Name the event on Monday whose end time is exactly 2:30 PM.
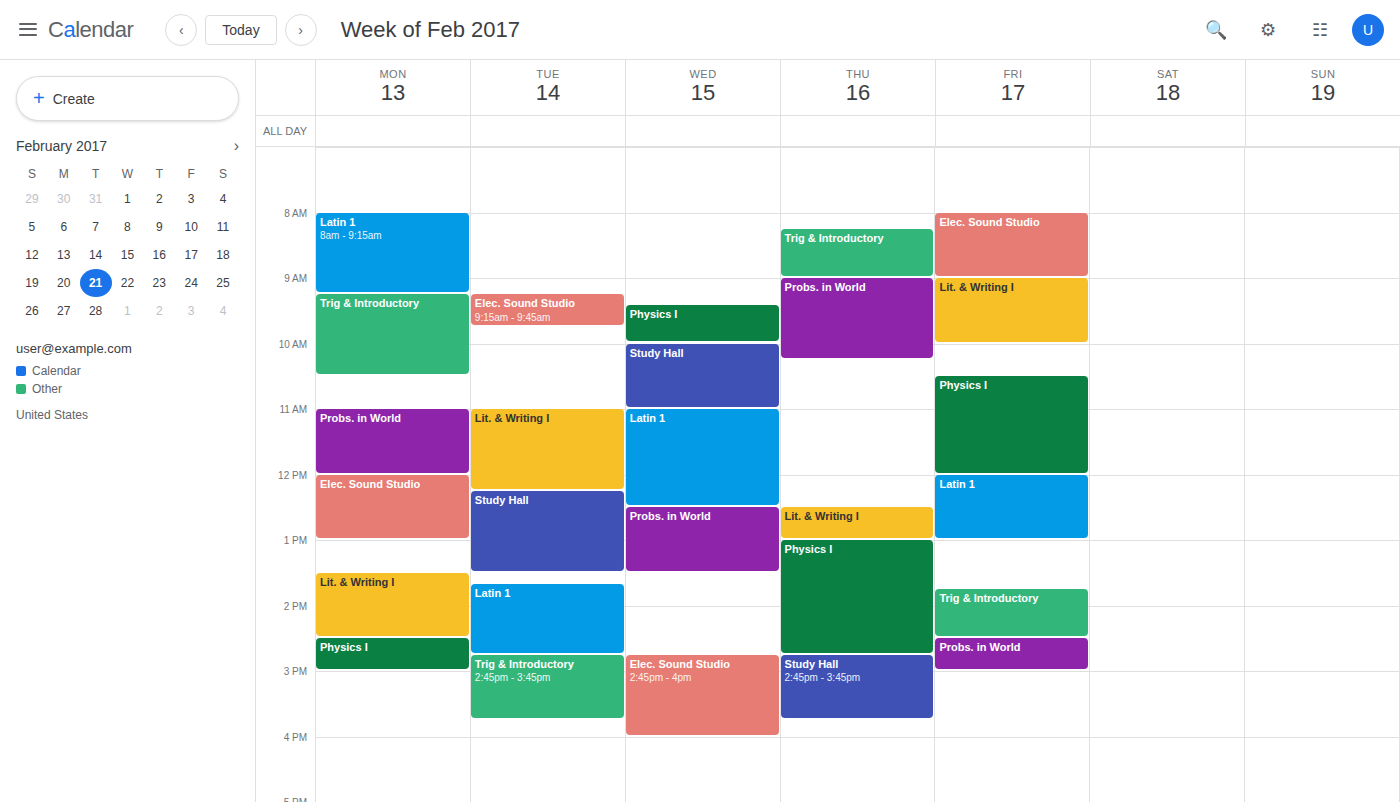
"Lit. & Writing I"